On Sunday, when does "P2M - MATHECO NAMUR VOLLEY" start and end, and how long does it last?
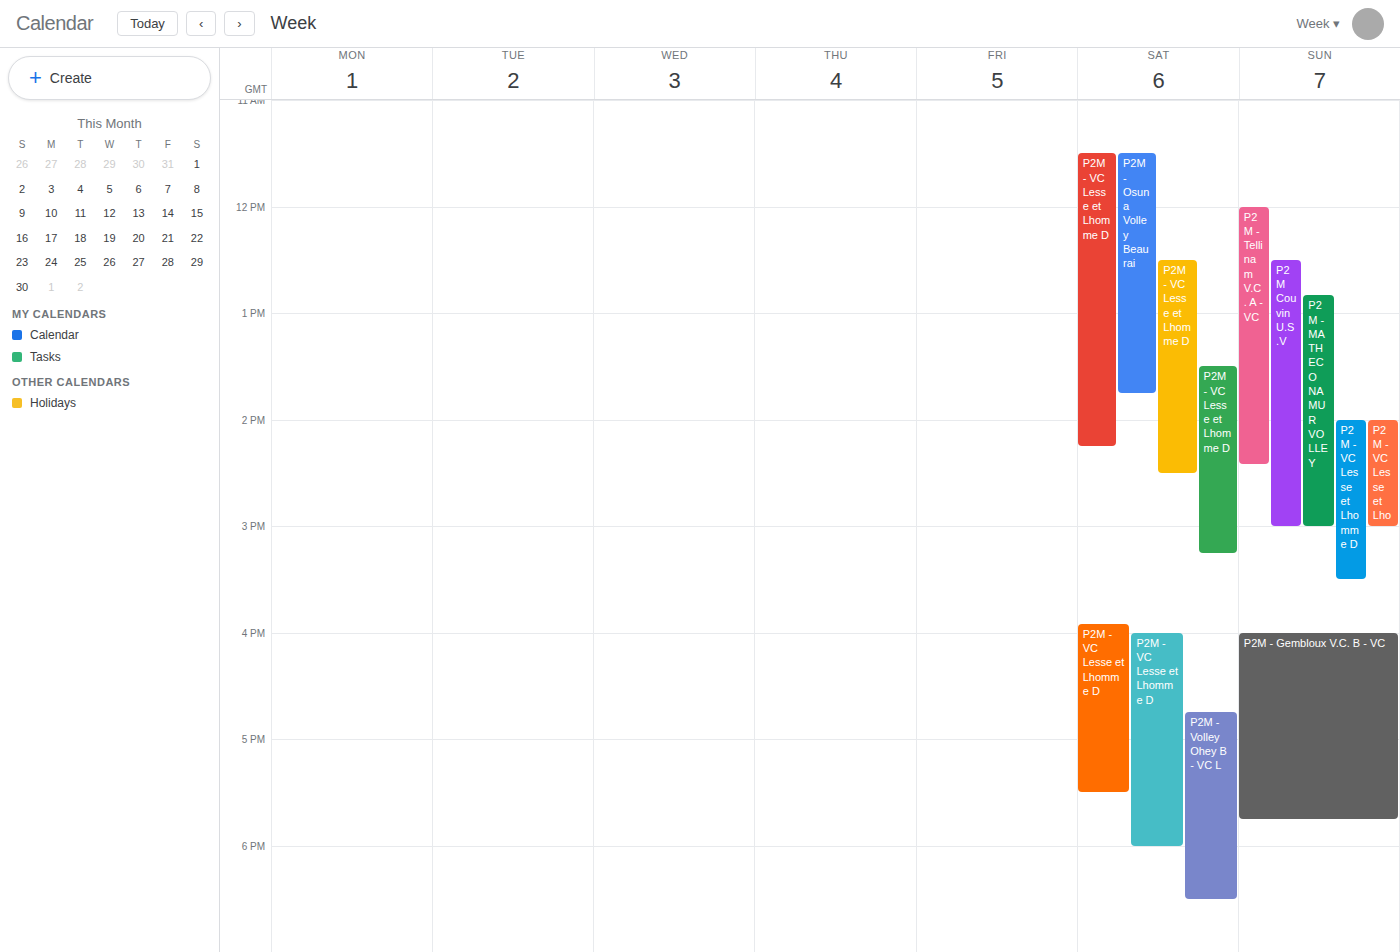
12:50 PM to 3:00 PM, 2 hours 10 minutes